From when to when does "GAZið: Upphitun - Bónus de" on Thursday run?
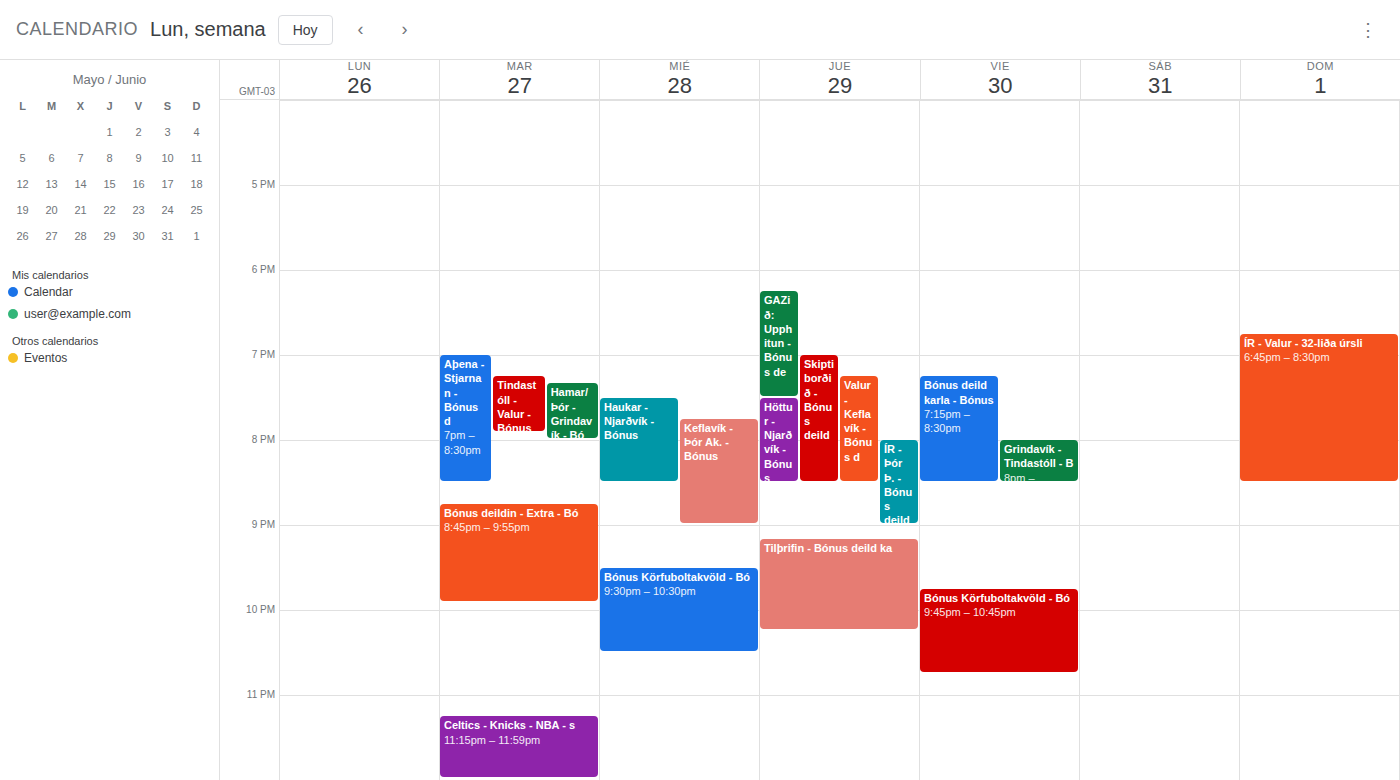
6:15 PM to 7:30 PM